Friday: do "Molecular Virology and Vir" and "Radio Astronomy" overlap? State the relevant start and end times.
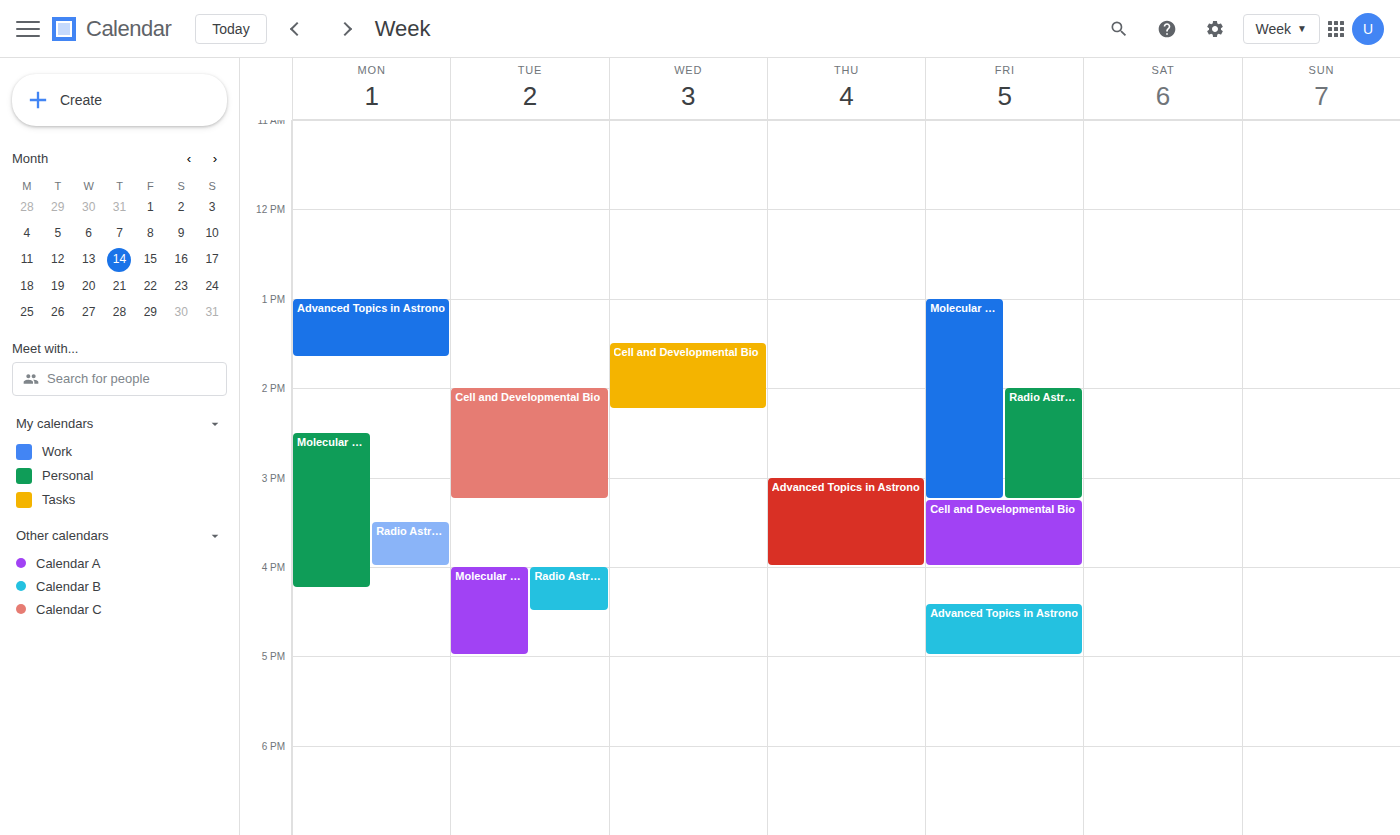
"Radio Astronomy" starts at 2:00 PM, before "Molecular Virology and Vir" ends at 3:15 PM -- they overlap.